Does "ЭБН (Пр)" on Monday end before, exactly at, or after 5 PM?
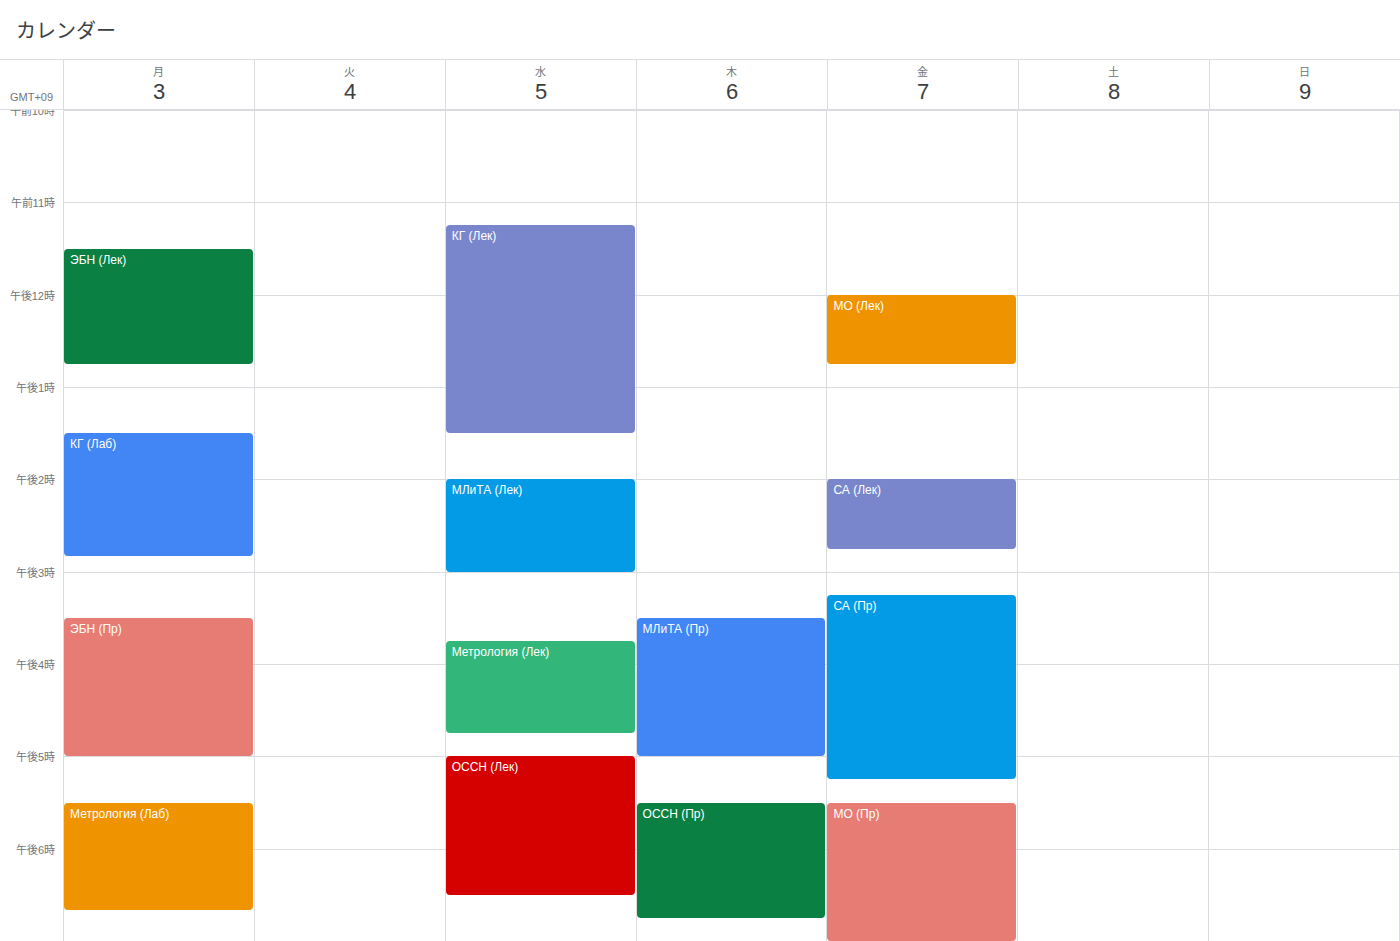
5:00 PM -- exactly at 5 PM, on the 5 PM line.